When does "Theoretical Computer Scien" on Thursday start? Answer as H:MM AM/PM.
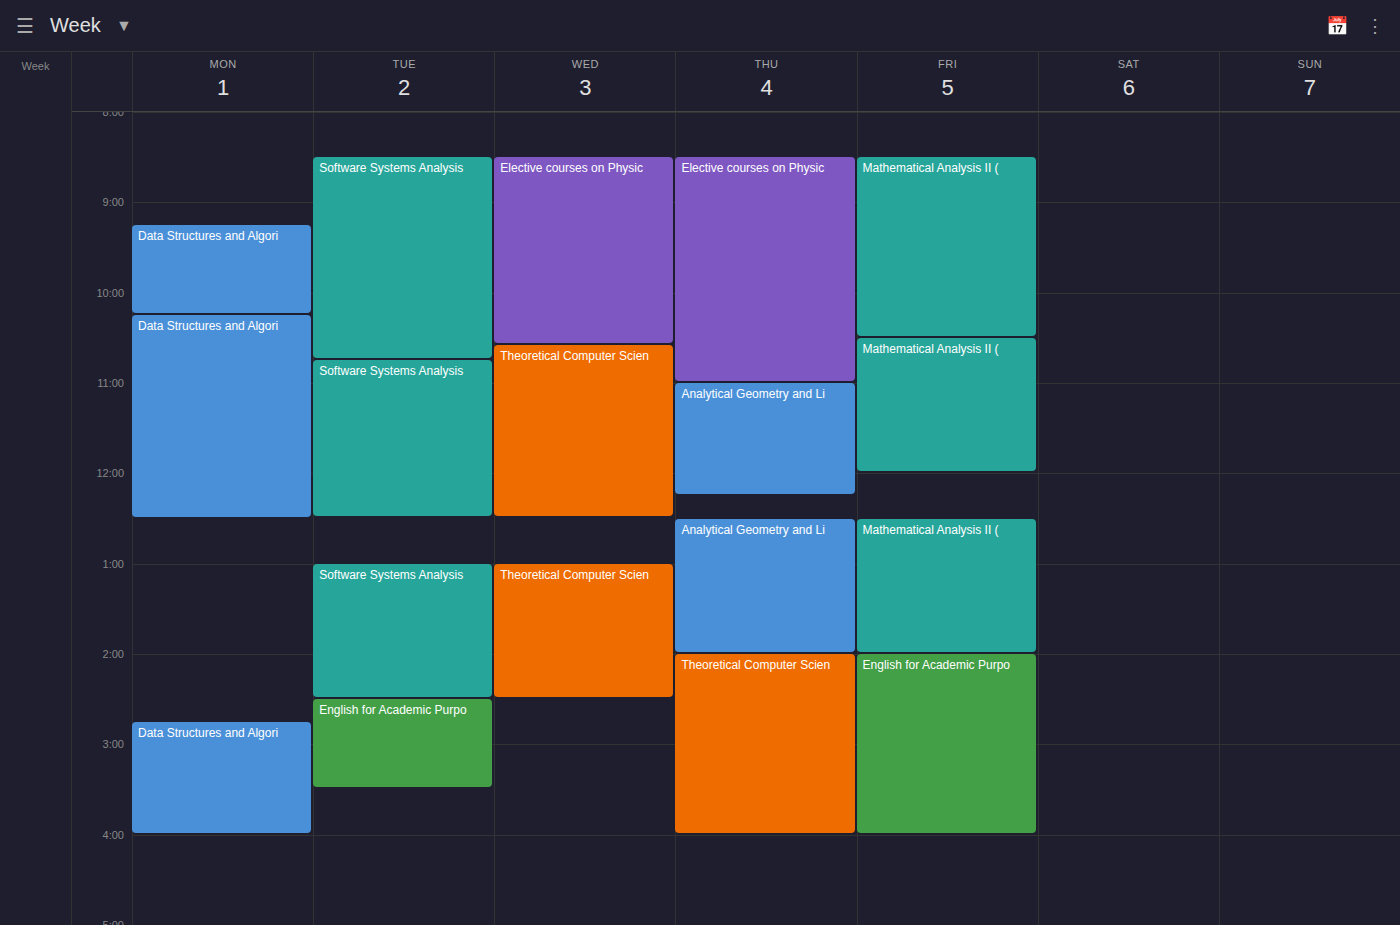
2:00 PM